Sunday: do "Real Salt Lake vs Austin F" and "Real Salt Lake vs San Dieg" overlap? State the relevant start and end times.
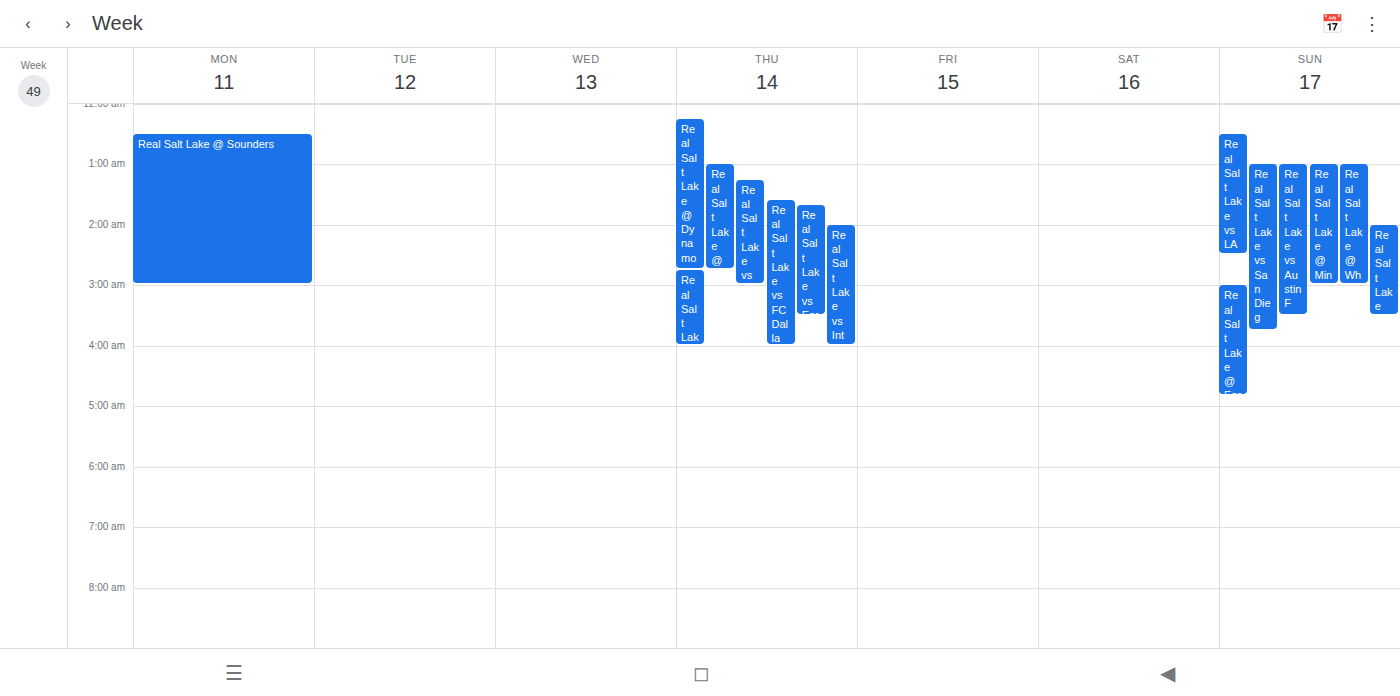
"Real Salt Lake vs Austin F" runs 1:00 AM to 3:30 AM, inside "Real Salt Lake vs San Dieg" -- they overlap.